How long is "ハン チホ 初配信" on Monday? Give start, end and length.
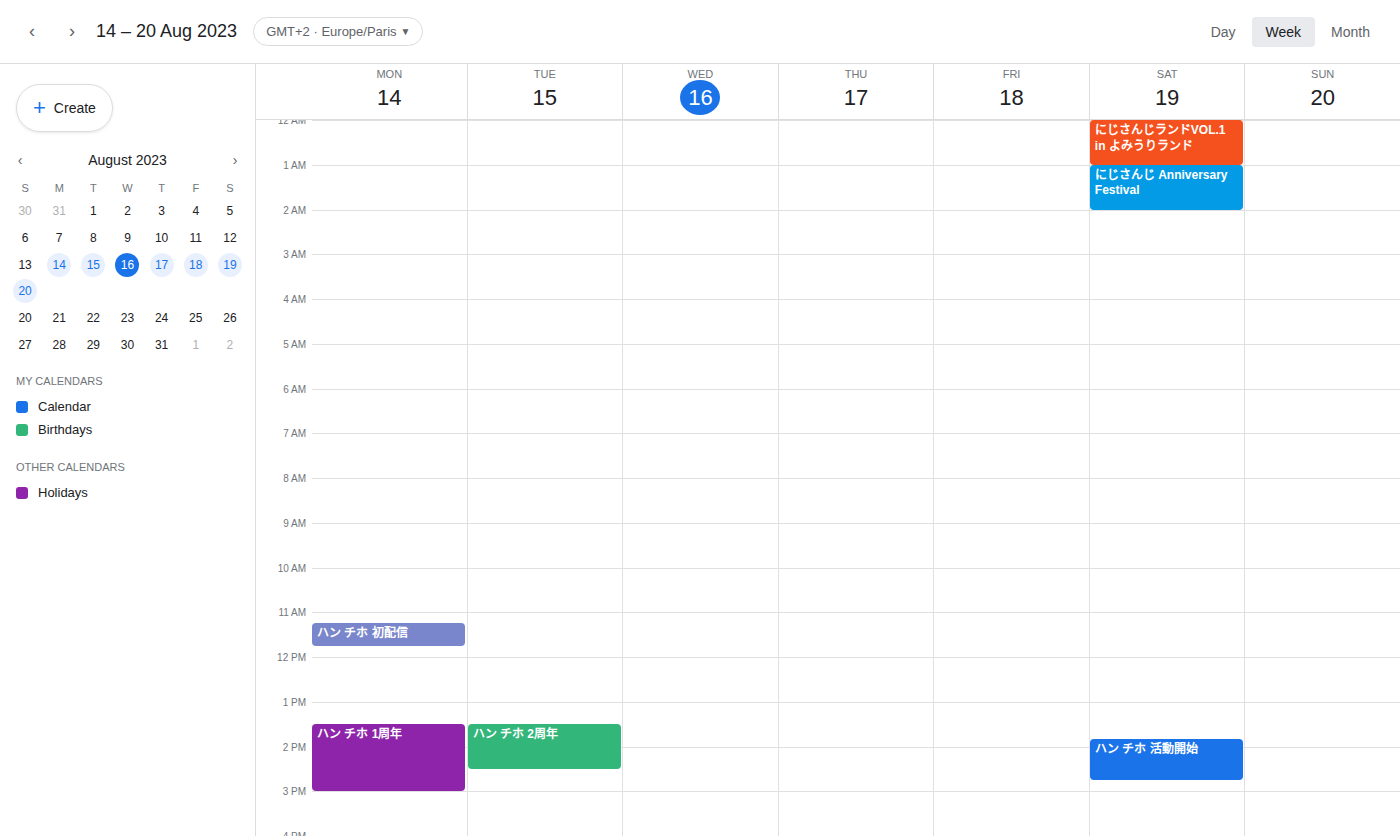
11:15 AM to 11:45 AM, 30 minutes